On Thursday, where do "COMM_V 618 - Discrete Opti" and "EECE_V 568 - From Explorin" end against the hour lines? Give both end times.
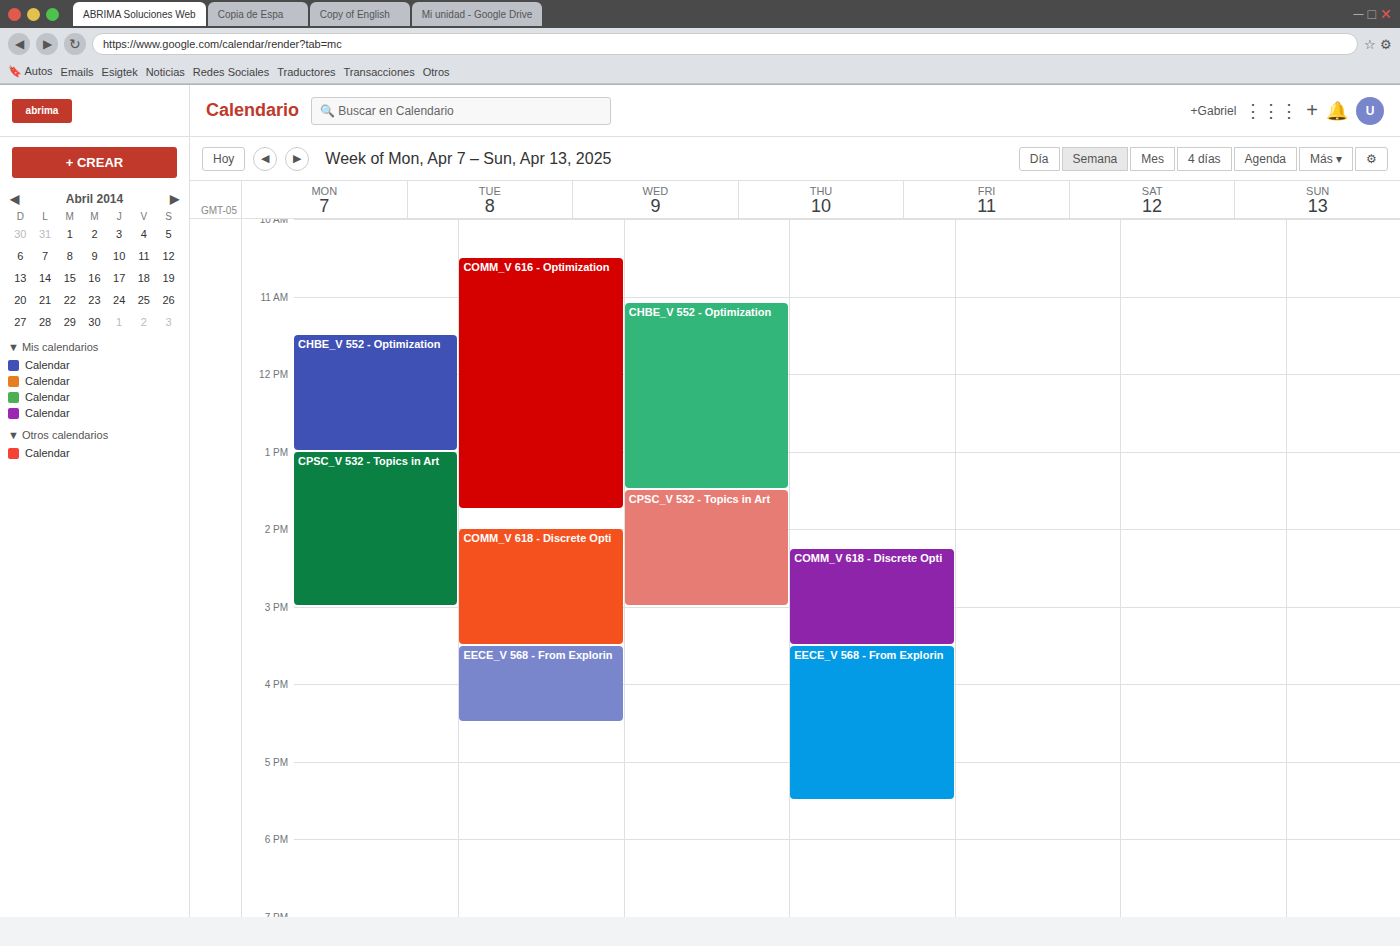
"COMM_V 618 - Discrete Opti": 3:30 PM, halfway between the 3 PM and 4 PM lines. "EECE_V 568 - From Explorin": 5:30 PM, halfway between the 5 PM and 6 PM lines.